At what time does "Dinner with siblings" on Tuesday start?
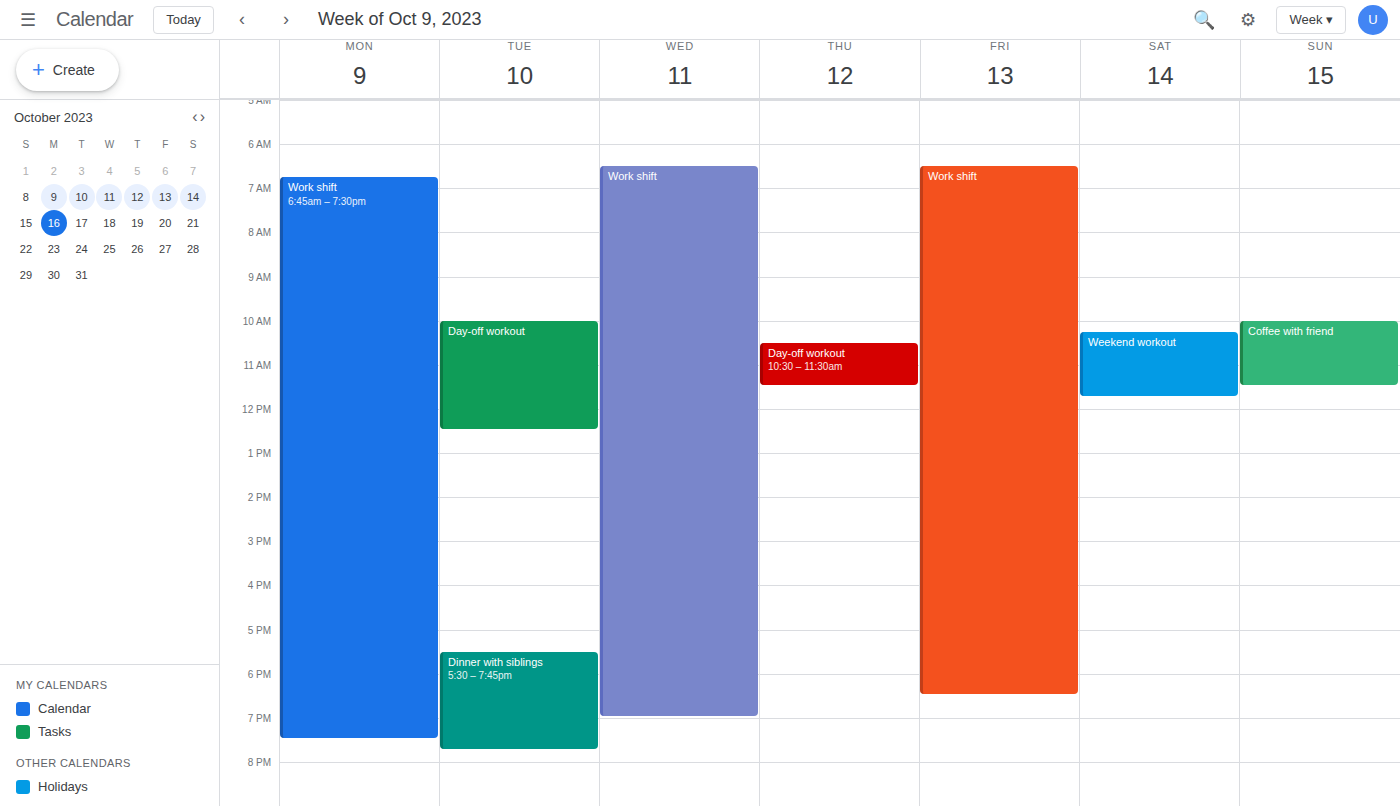
17:30